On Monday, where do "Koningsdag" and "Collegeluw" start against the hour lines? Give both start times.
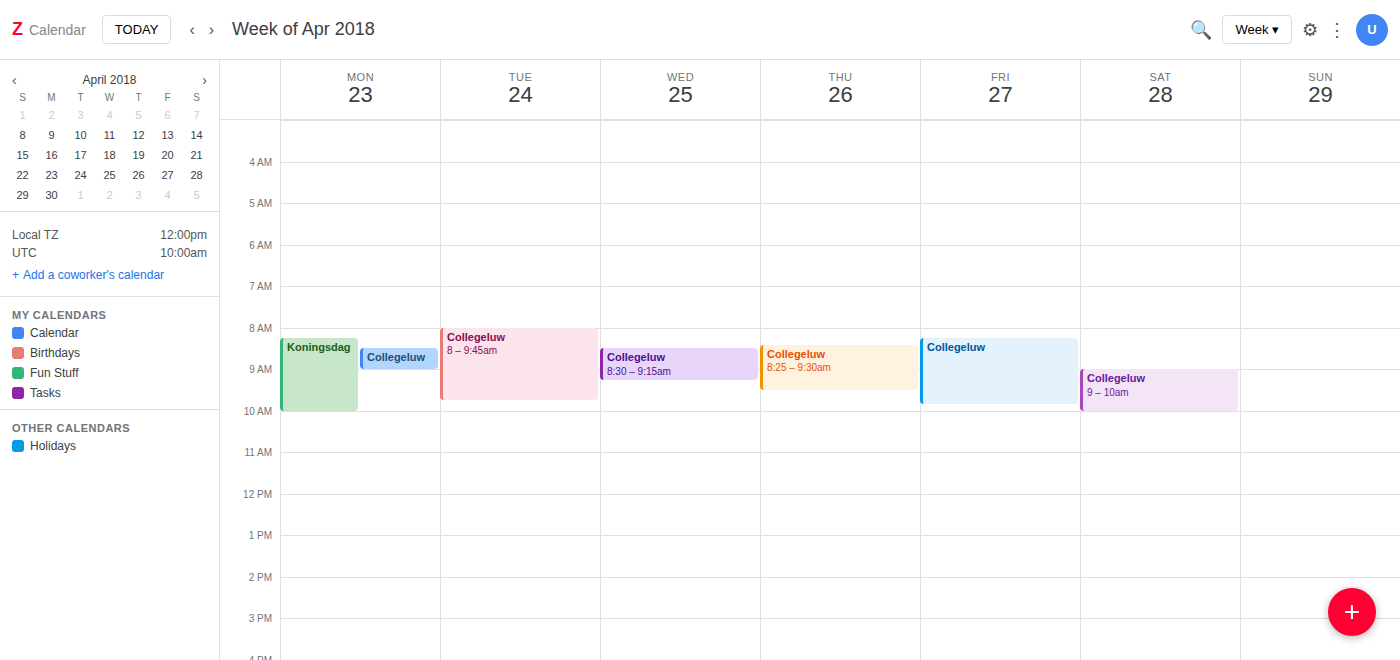
"Koningsdag": 08:15, neither: a quarter of the way from the 08:00 line to the 09:00 line. "Collegeluw": 08:30, halfway between the 08:00 and 09:00 lines.